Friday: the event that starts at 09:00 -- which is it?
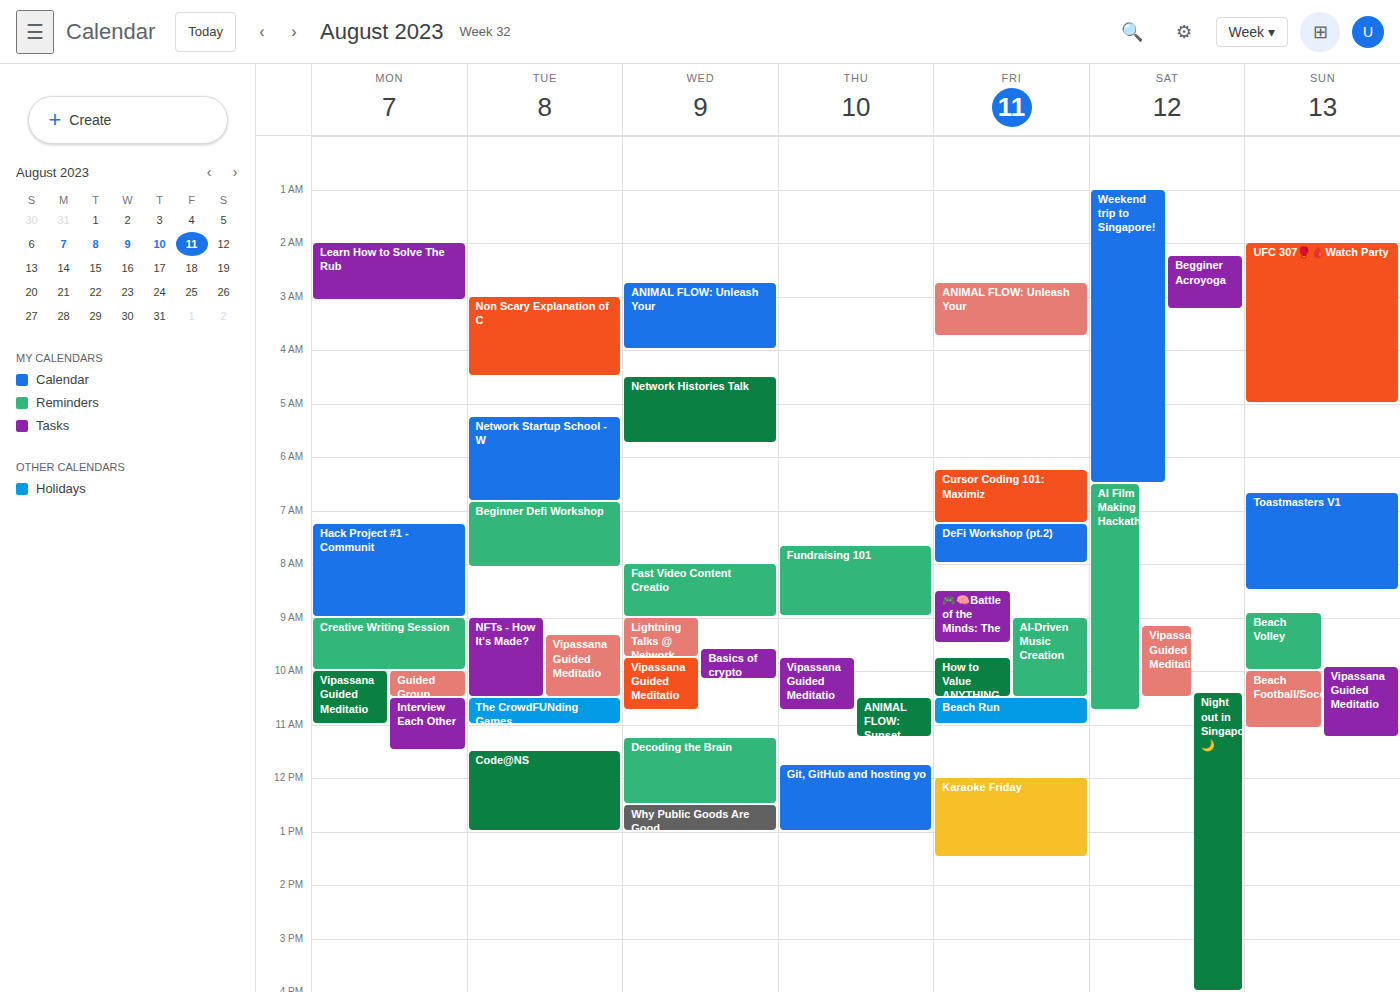
"AI-Driven Music Creation"